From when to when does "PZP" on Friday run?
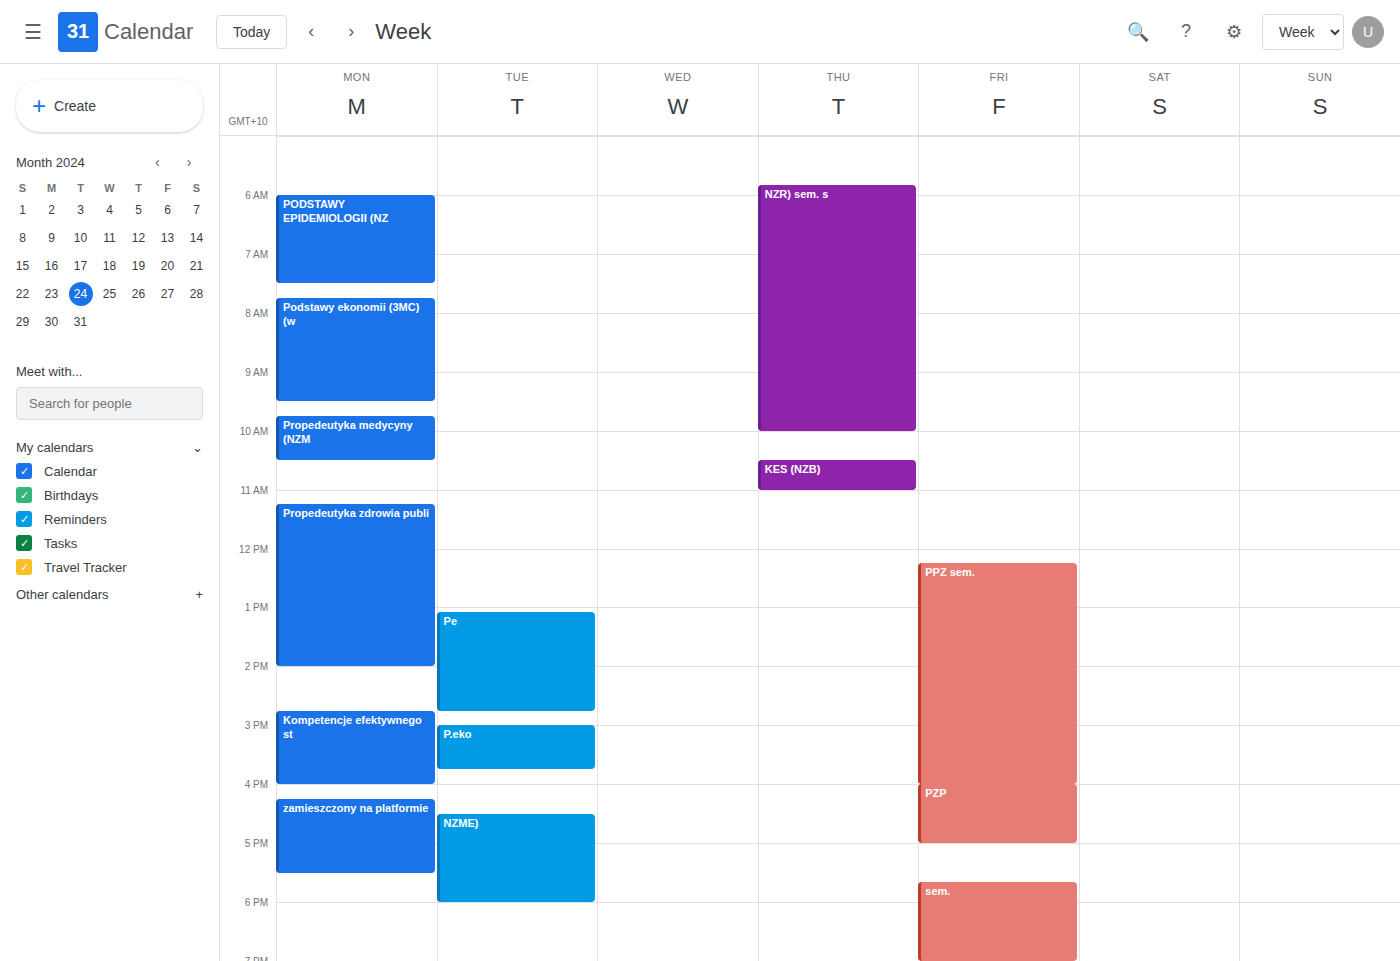
4:00 PM to 5:00 PM